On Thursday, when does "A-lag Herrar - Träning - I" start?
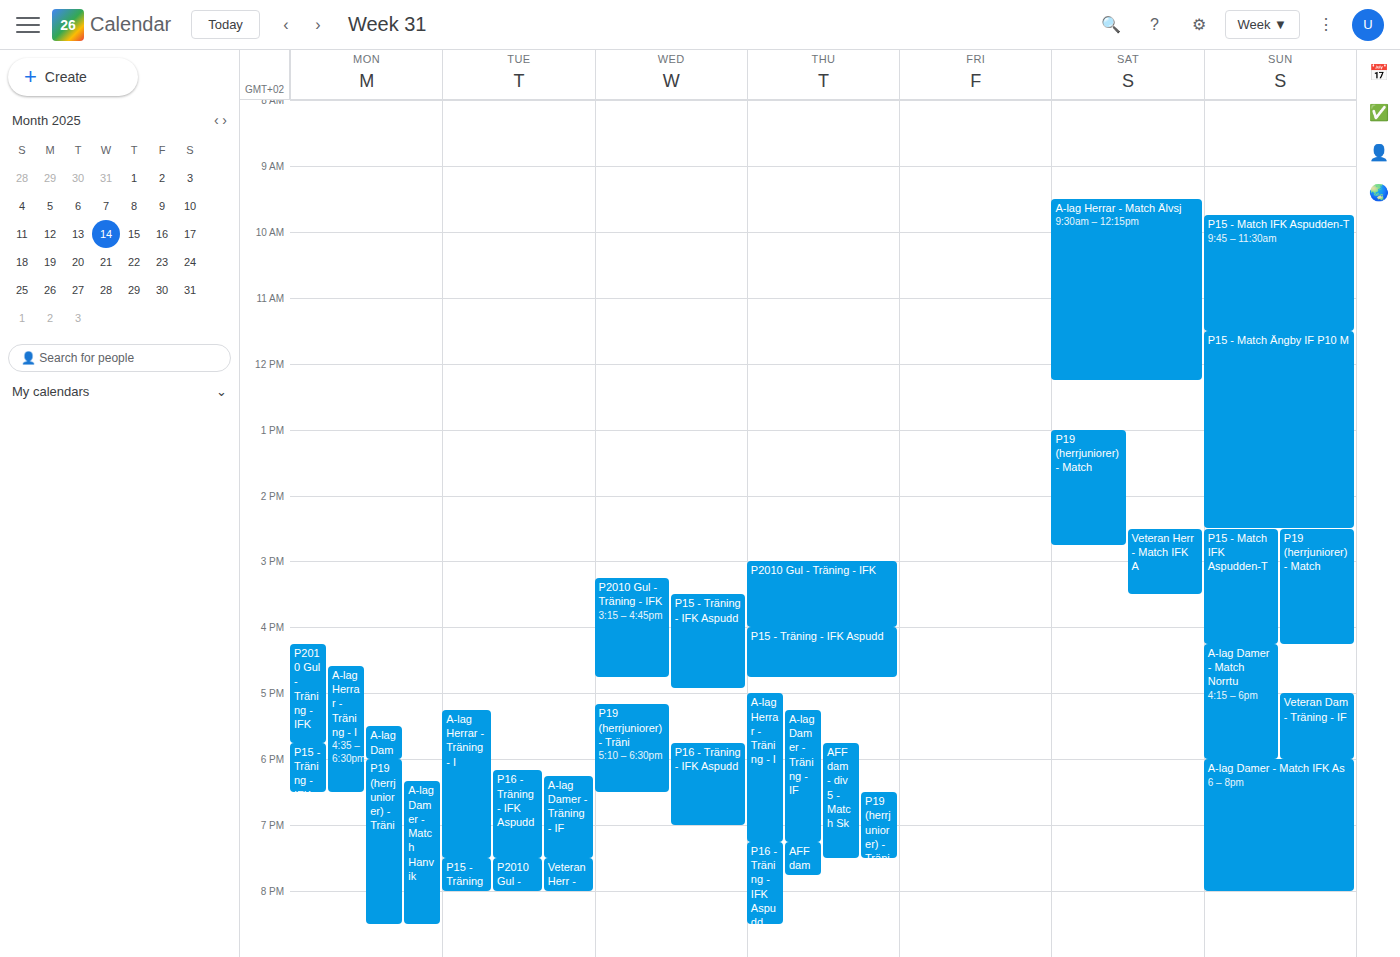
5:00 PM